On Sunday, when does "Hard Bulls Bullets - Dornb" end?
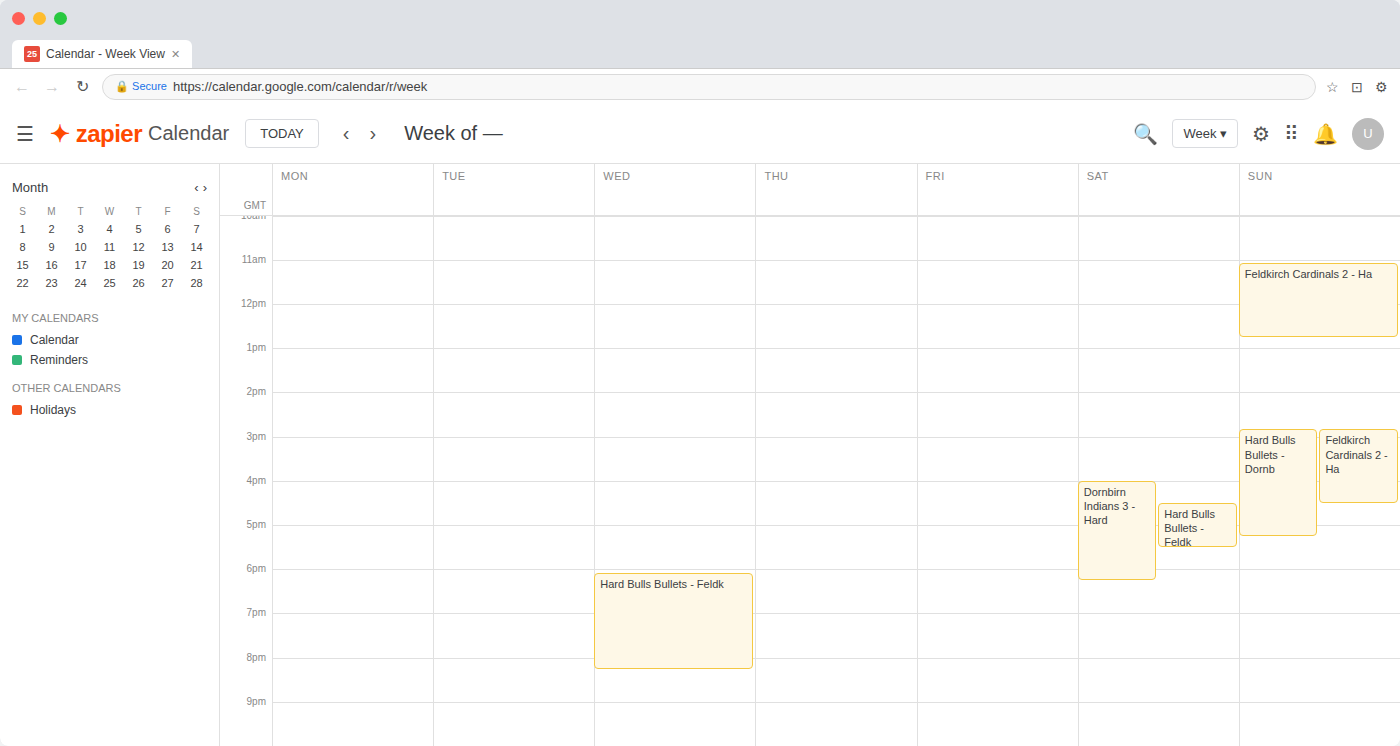
5:15 PM